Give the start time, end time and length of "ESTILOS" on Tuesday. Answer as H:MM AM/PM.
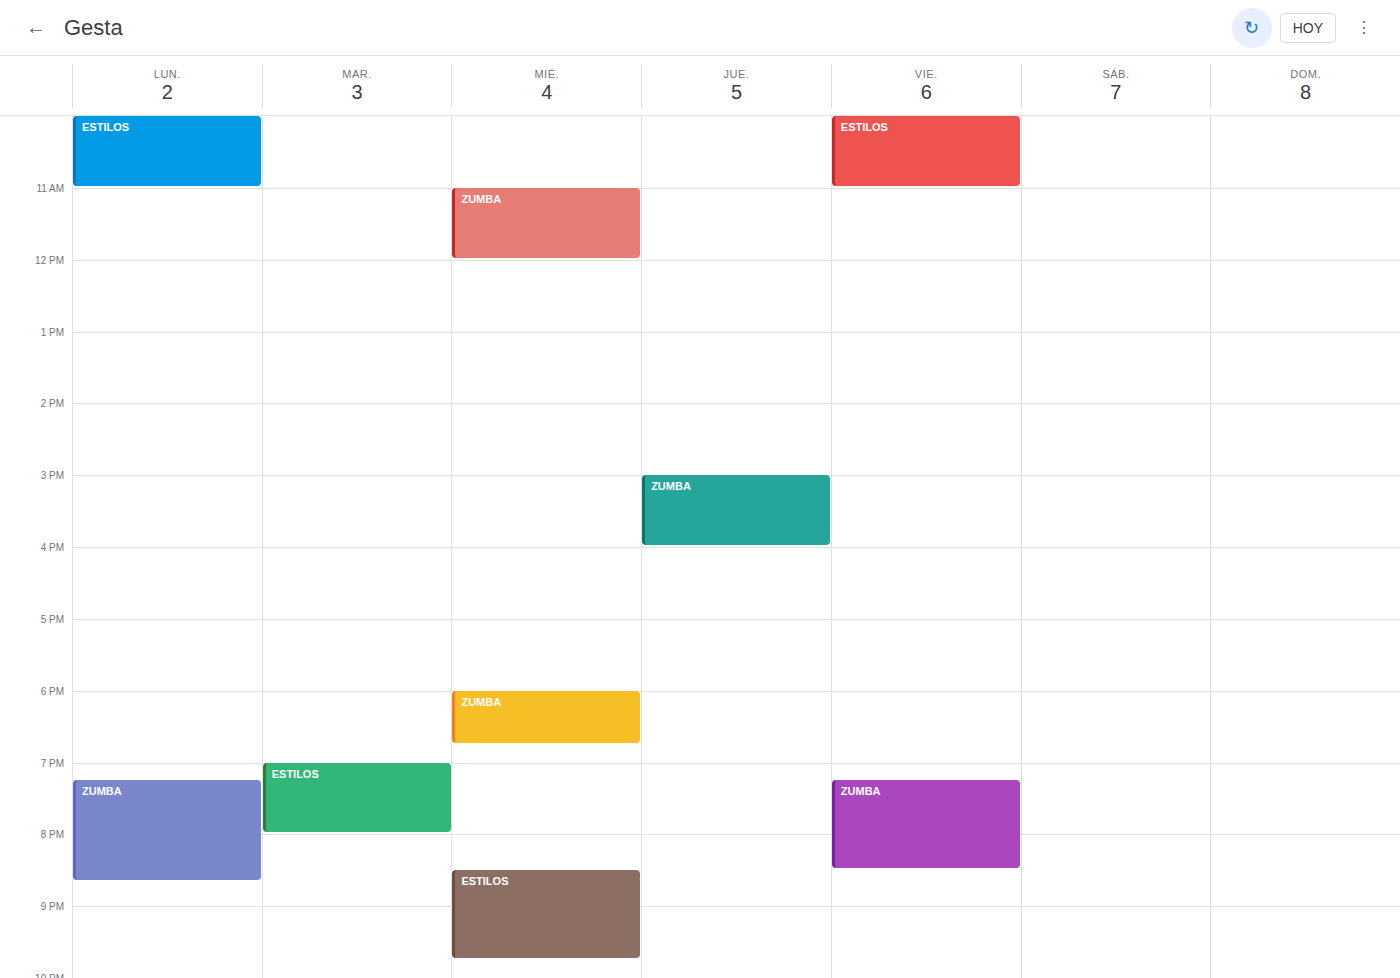
7:00 PM to 8:00 PM, 1 hour